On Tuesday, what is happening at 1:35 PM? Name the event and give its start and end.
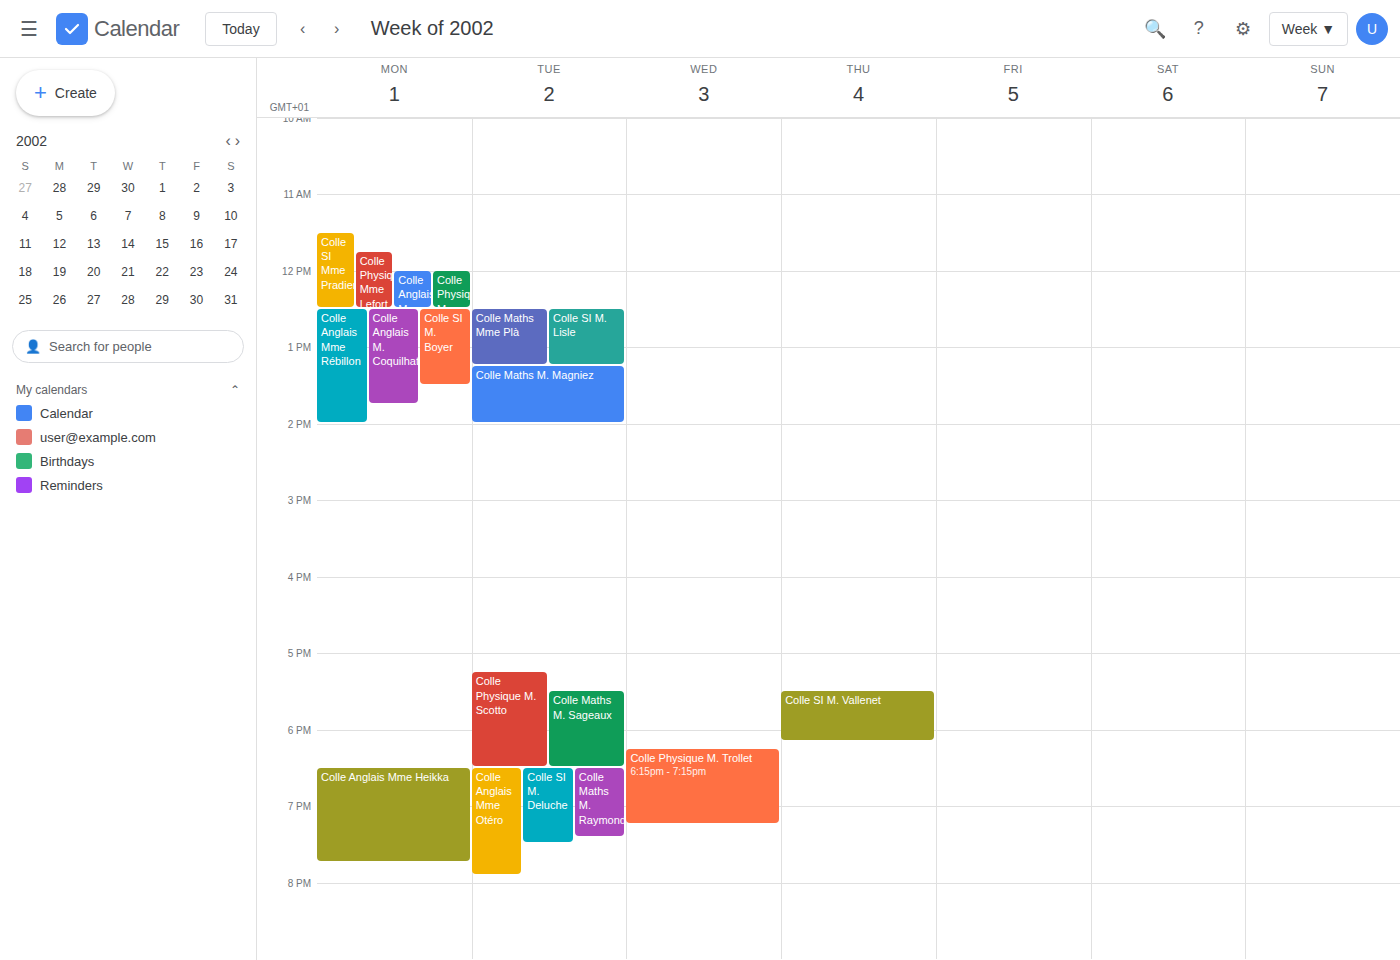
"Colle Maths M. Magniez", 1:15 PM to 2:00 PM